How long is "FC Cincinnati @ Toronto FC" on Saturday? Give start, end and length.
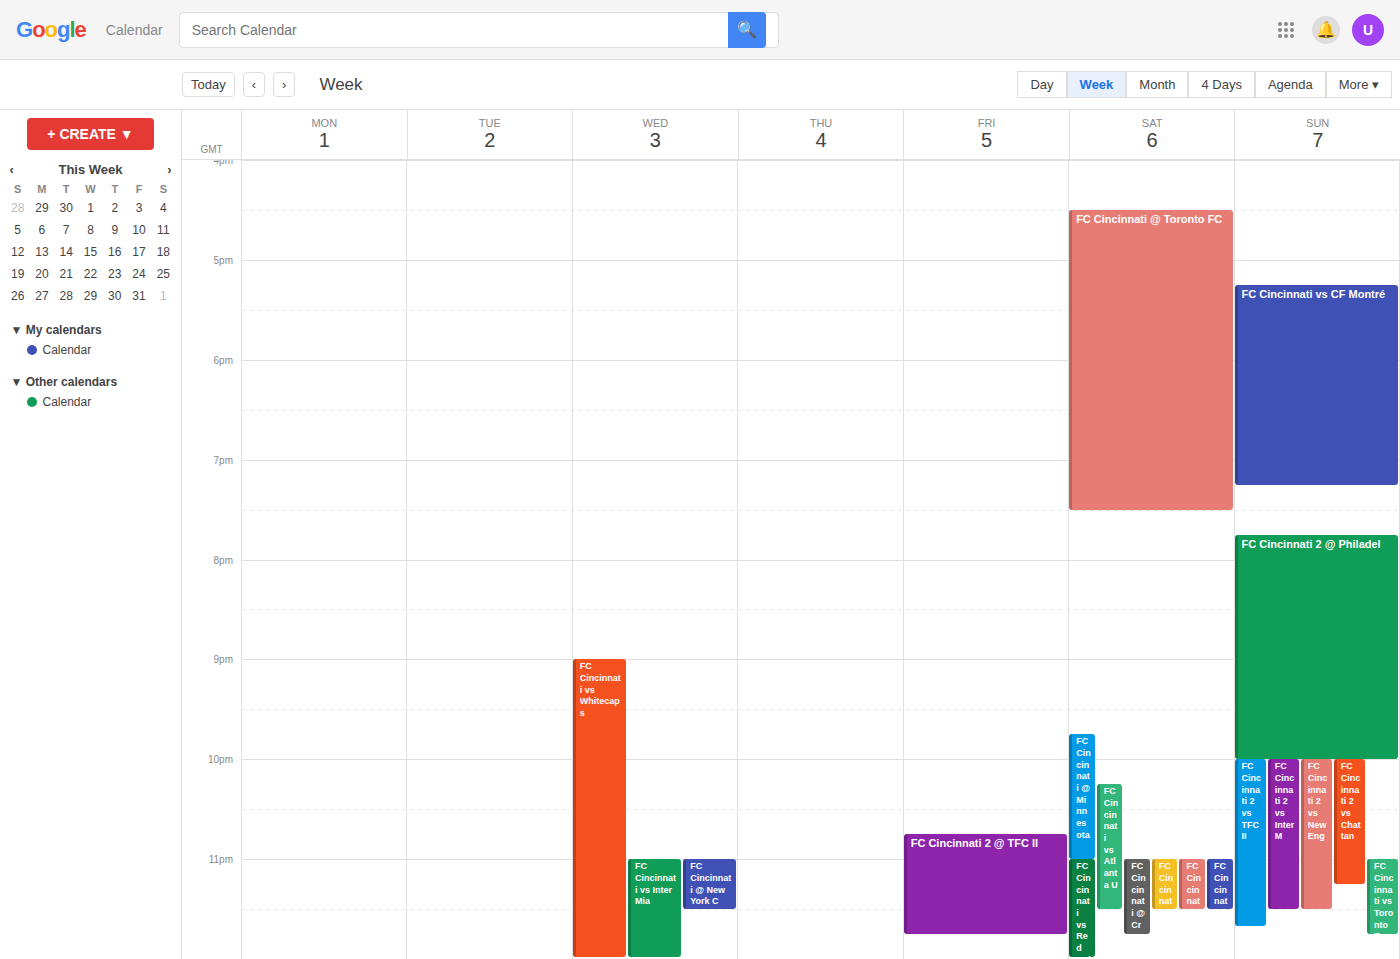
4:30 PM to 7:30 PM, 3 hours